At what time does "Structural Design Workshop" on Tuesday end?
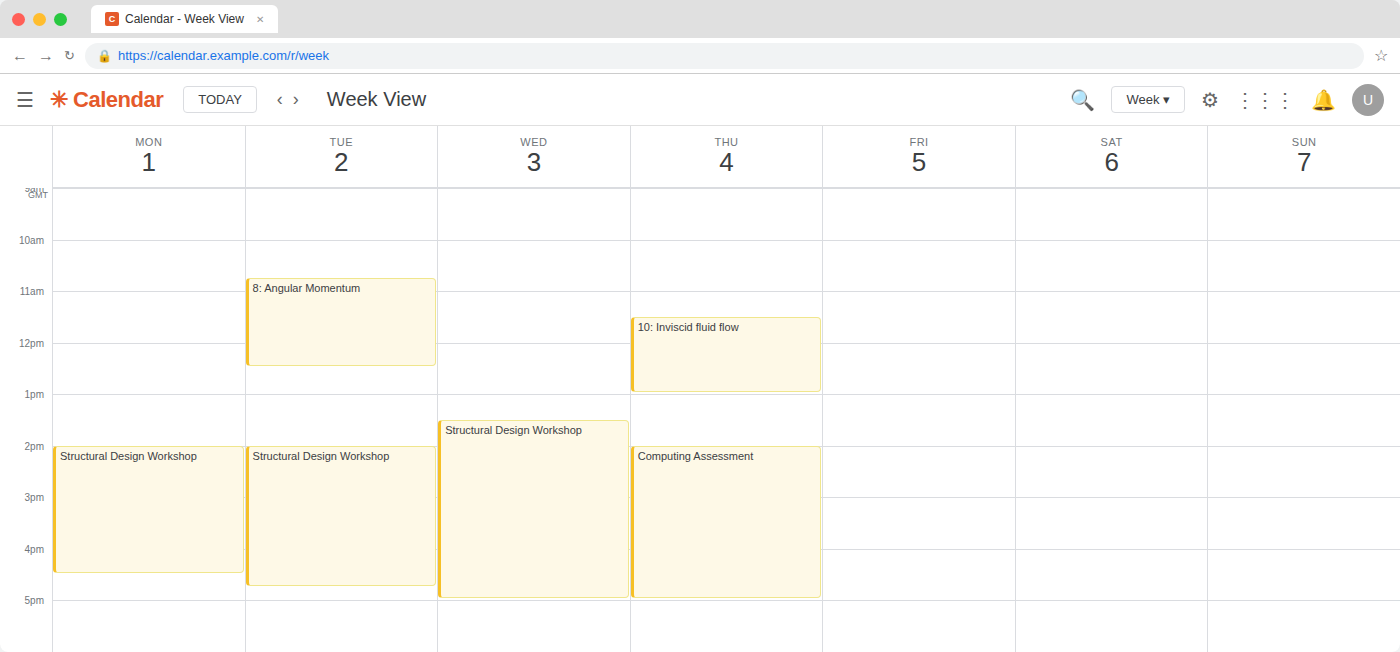
4:45 PM